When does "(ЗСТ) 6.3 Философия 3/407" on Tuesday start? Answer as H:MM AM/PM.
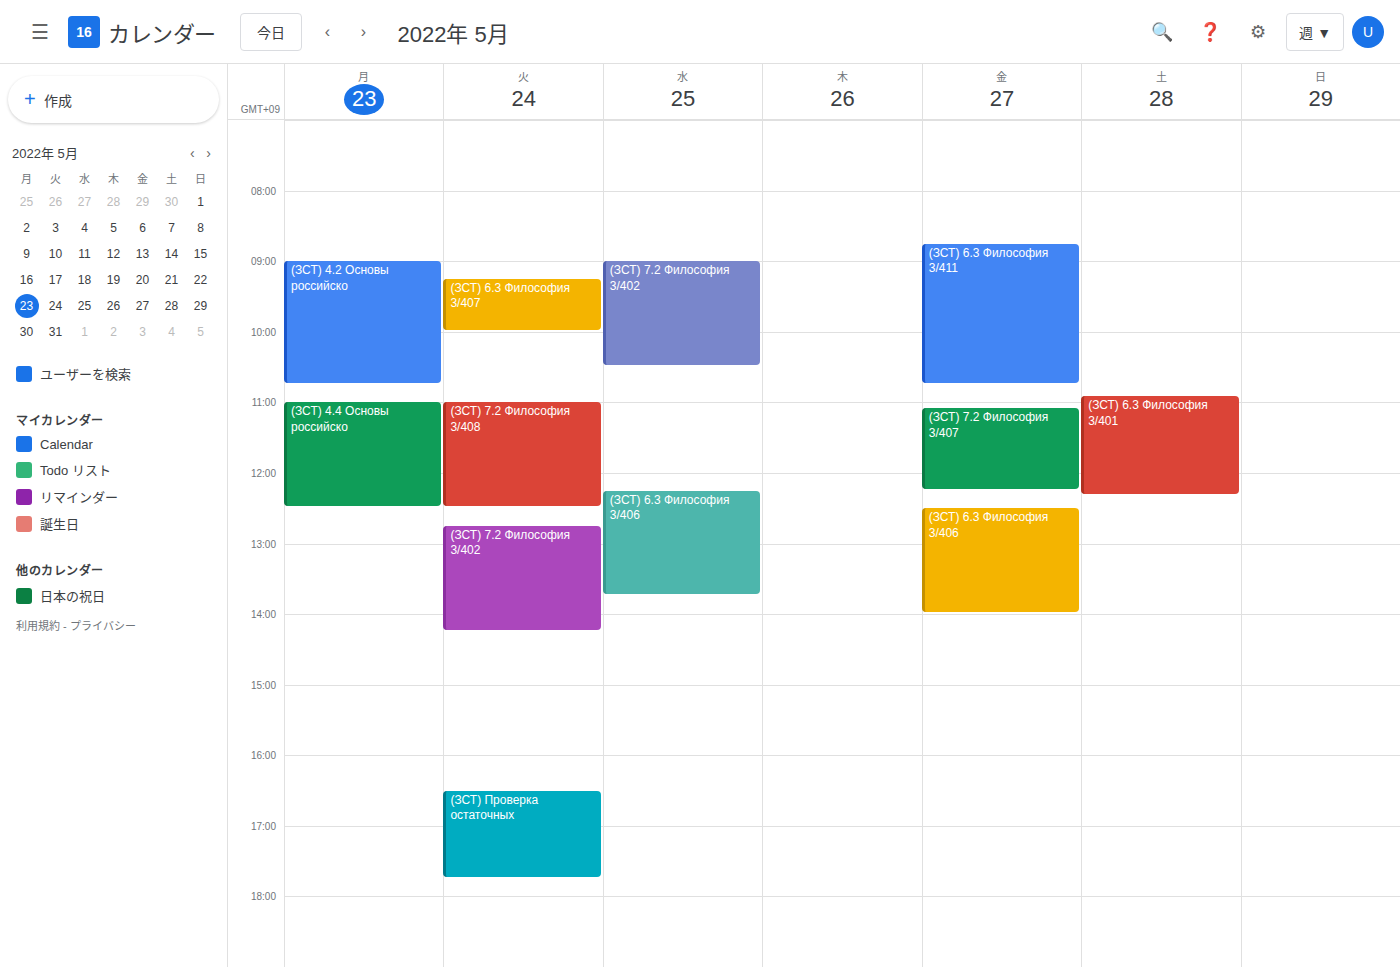
9:15 AM